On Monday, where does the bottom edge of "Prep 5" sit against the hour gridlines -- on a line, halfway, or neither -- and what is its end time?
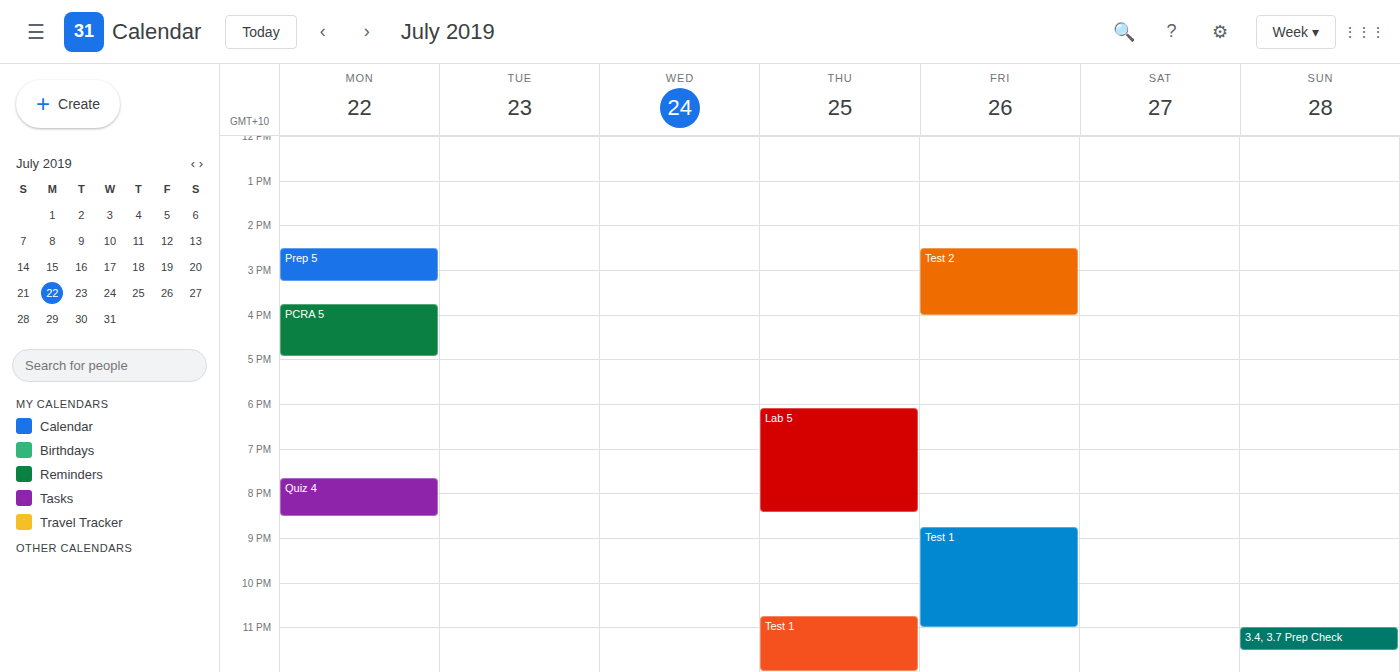
3:15 PM -- neither: a quarter of the way from the 3 PM line to the 4 PM line.